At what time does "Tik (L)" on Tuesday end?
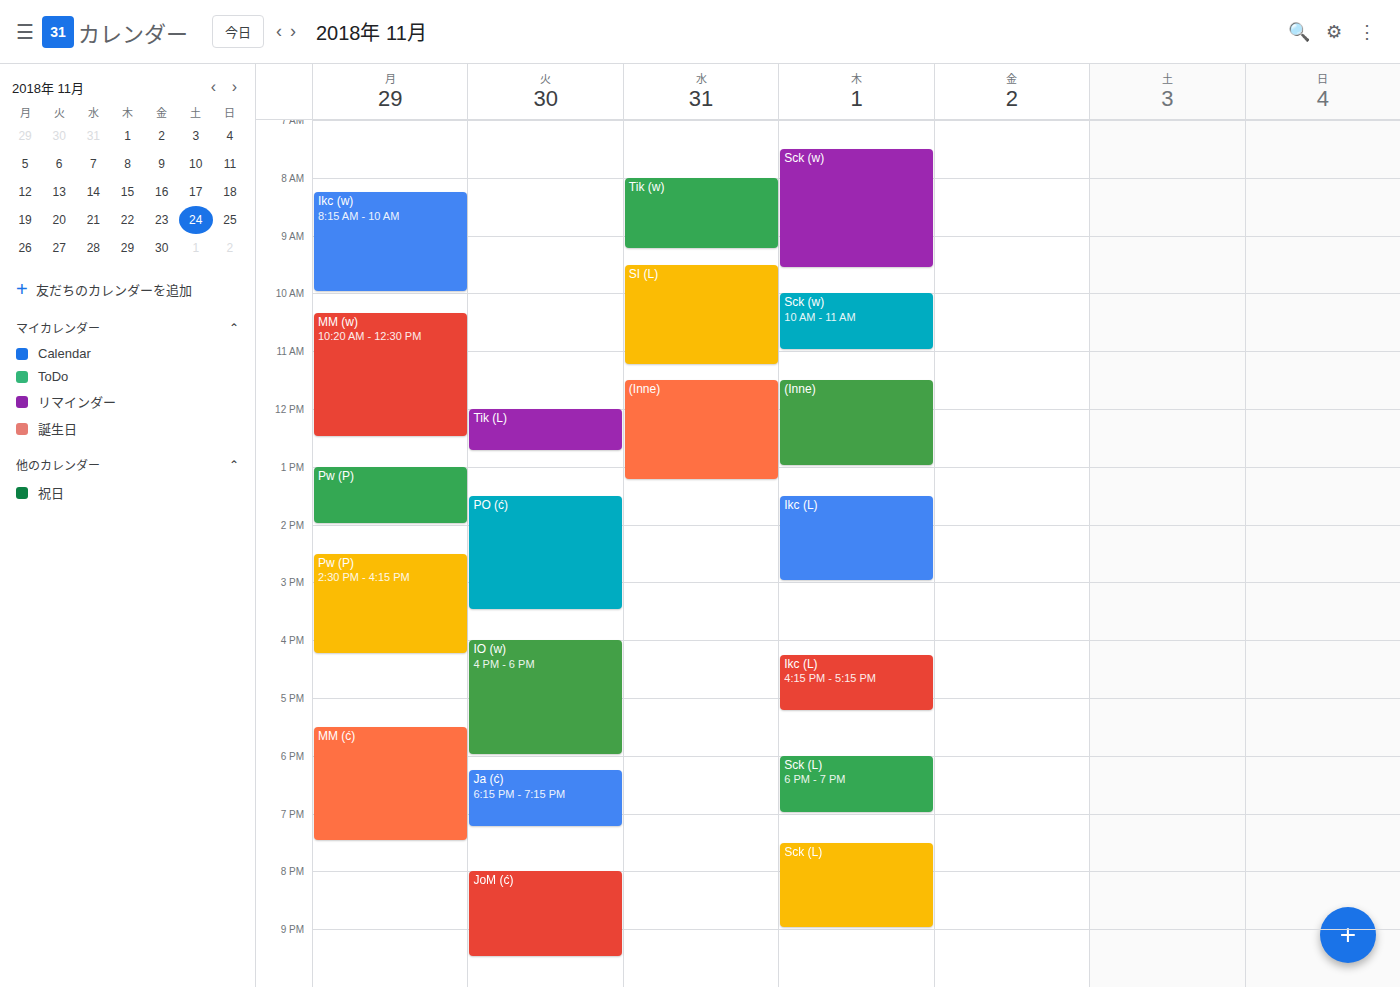
12:45 PM